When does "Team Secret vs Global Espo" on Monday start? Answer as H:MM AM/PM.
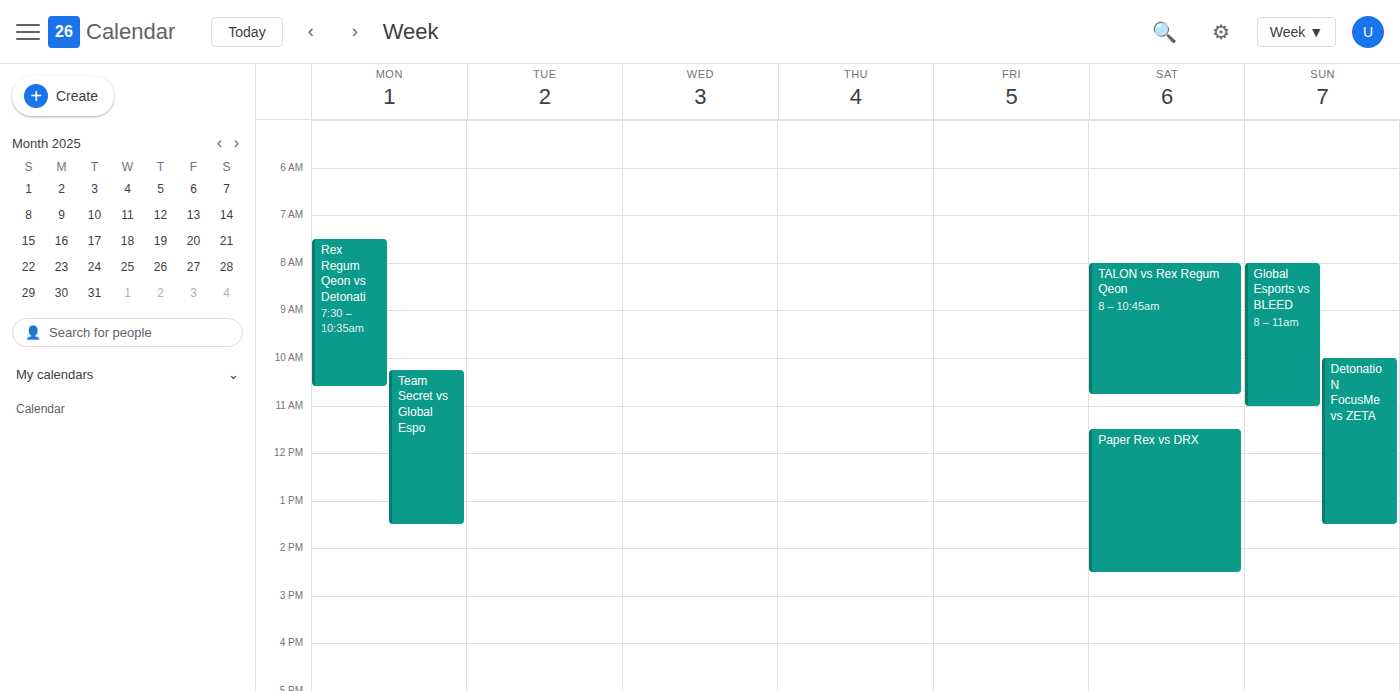
10:15 AM